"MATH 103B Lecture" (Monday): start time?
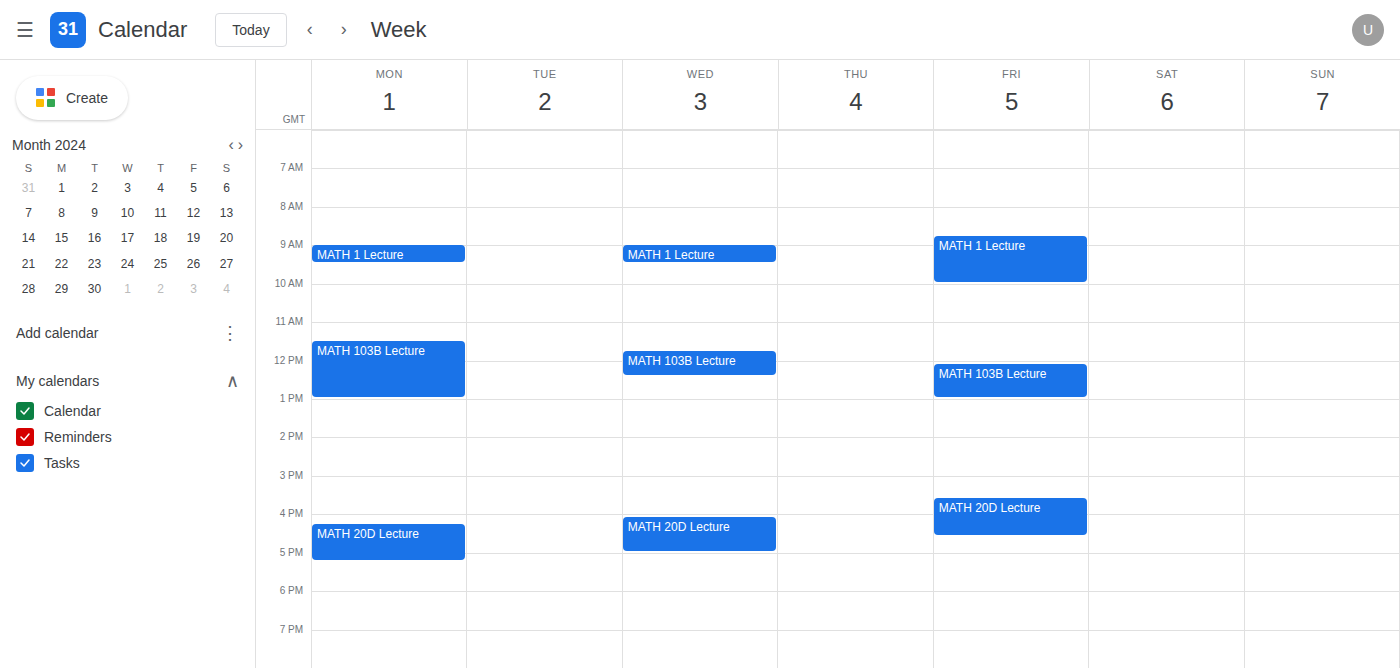
11:30 AM